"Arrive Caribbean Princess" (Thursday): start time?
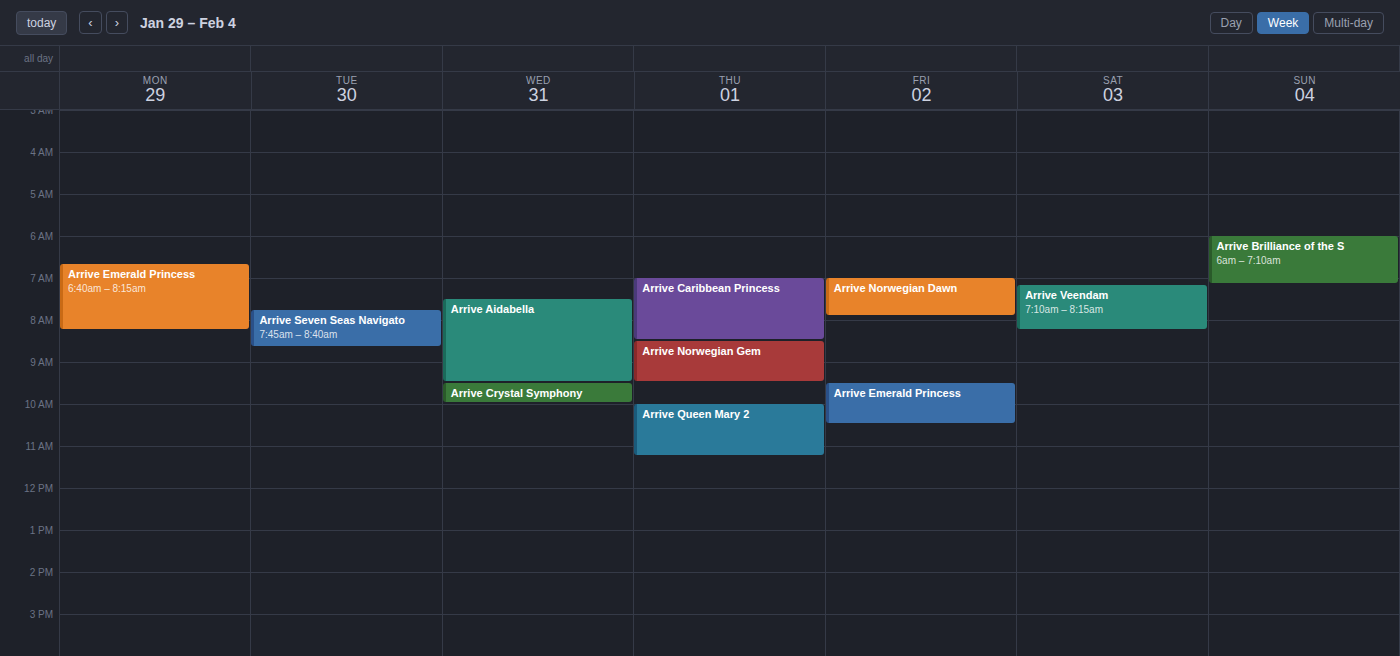
7:00 AM